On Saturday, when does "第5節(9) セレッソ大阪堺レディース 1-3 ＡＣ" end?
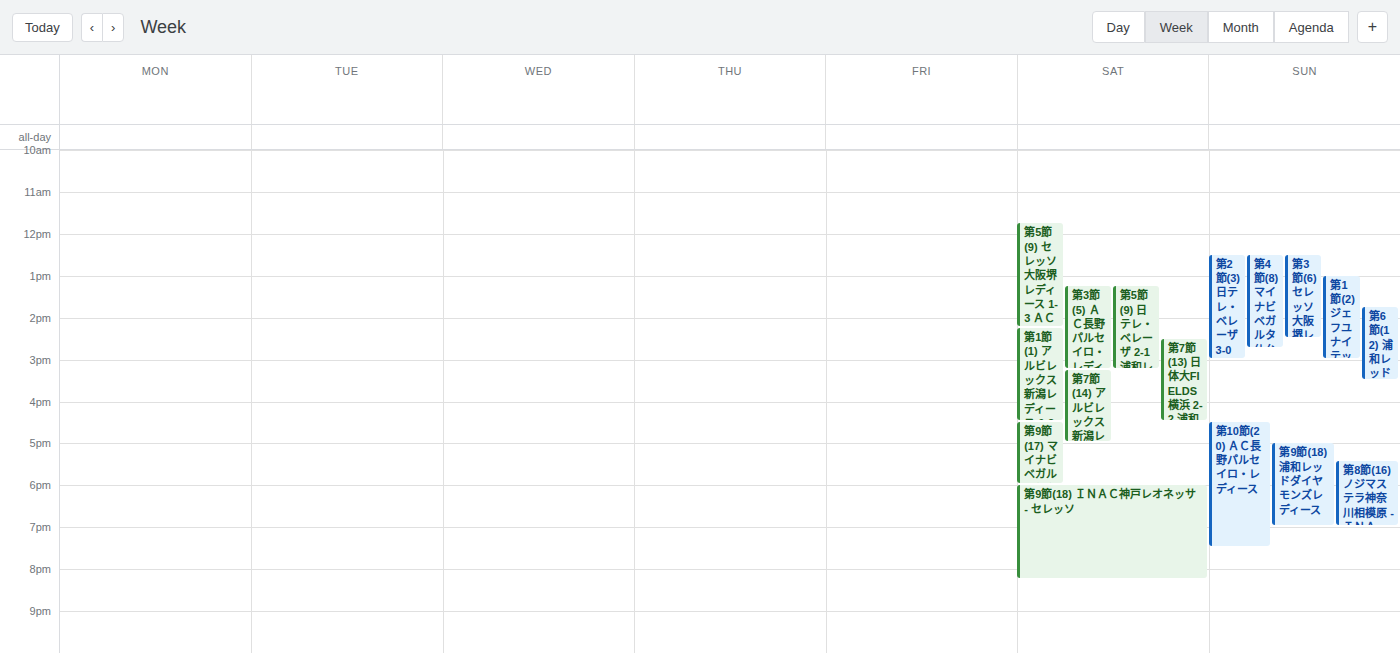
2:15 PM